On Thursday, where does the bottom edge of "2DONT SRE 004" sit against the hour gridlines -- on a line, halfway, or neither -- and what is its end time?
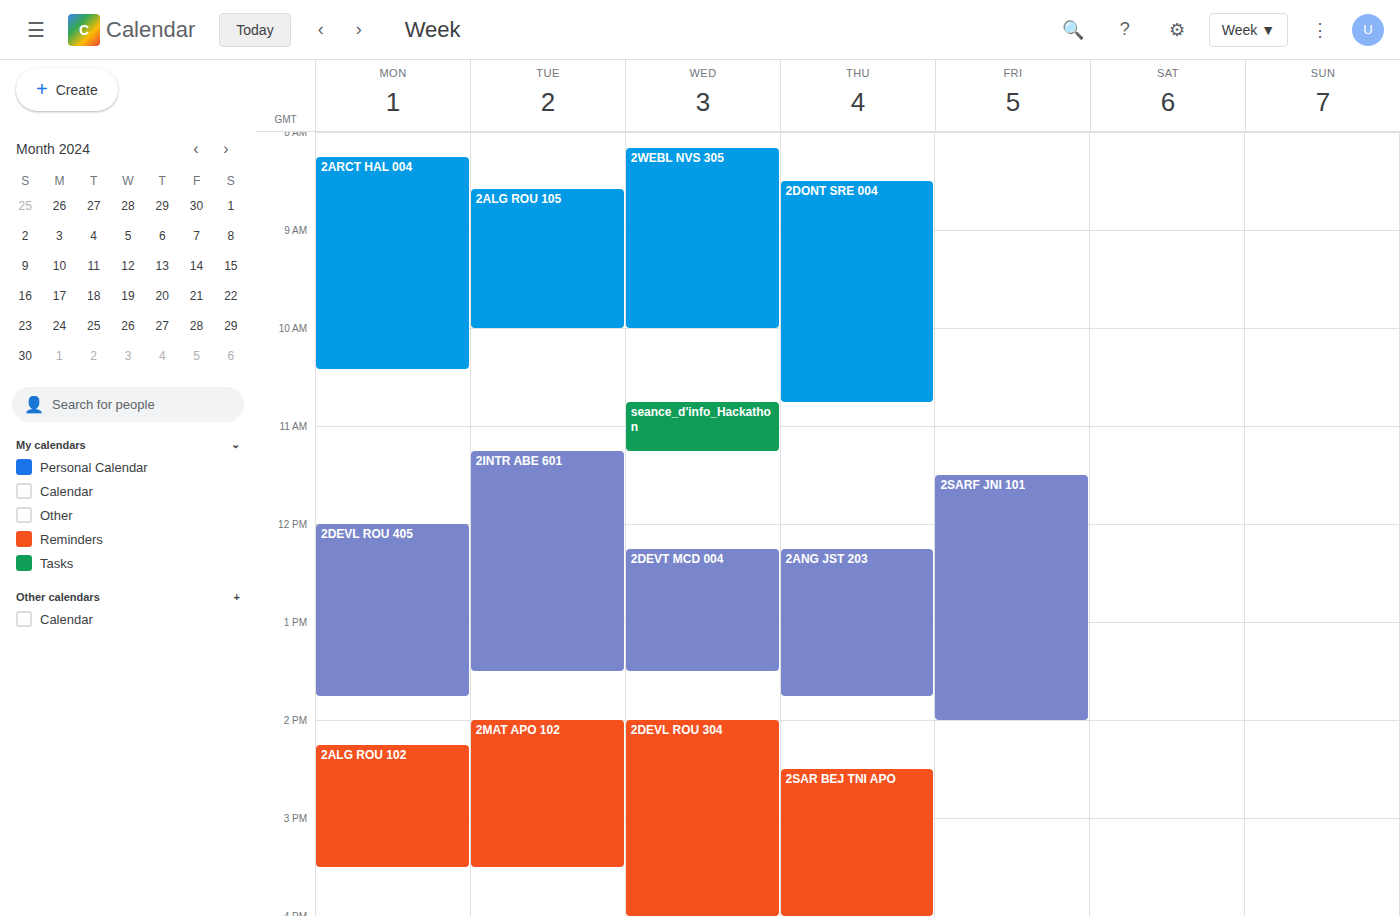
10:45 AM -- neither: three quarters of the way from the 10 AM line to the 11 AM line.